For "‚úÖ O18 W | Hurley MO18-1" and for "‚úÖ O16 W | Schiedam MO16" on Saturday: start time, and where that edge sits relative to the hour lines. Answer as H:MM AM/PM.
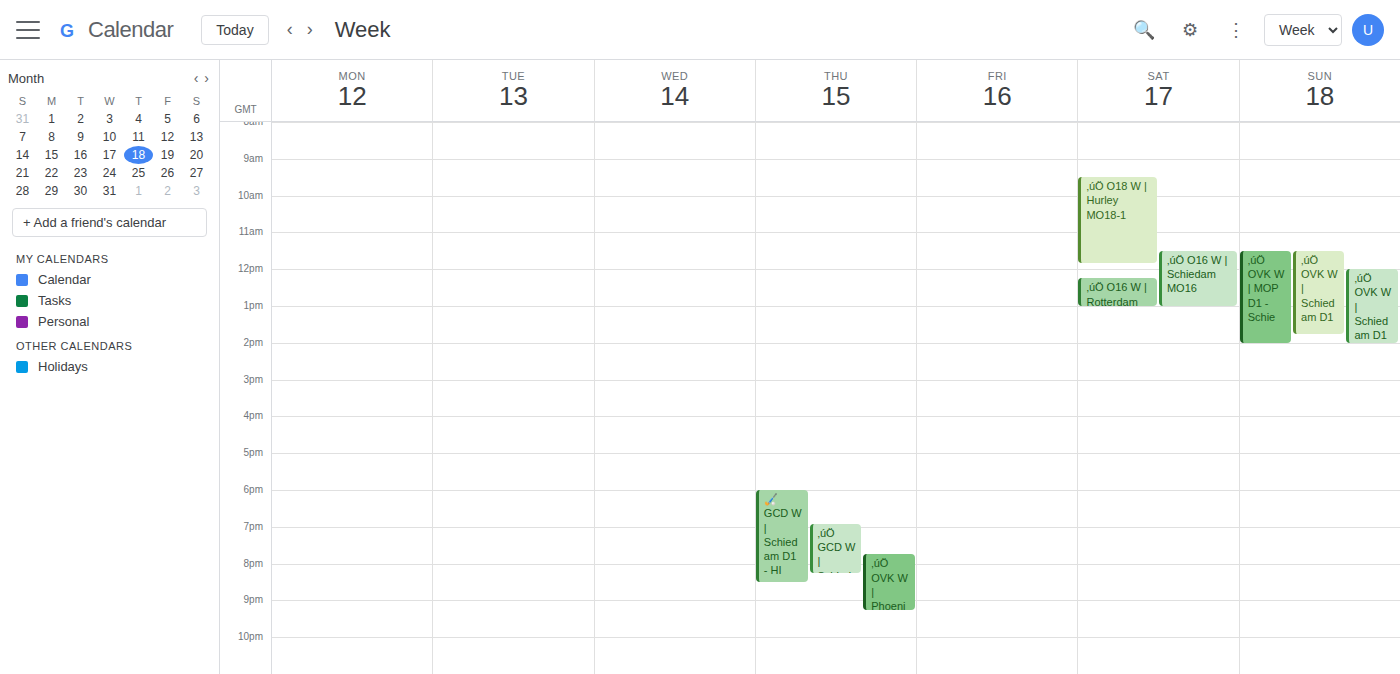
"‚úÖ O18 W | Hurley MO18-1": 9:30 AM, halfway between the 9 AM and 10 AM lines. "‚úÖ O16 W | Schiedam MO16": 11:30 AM, halfway between the 11 AM and 12 PM lines.